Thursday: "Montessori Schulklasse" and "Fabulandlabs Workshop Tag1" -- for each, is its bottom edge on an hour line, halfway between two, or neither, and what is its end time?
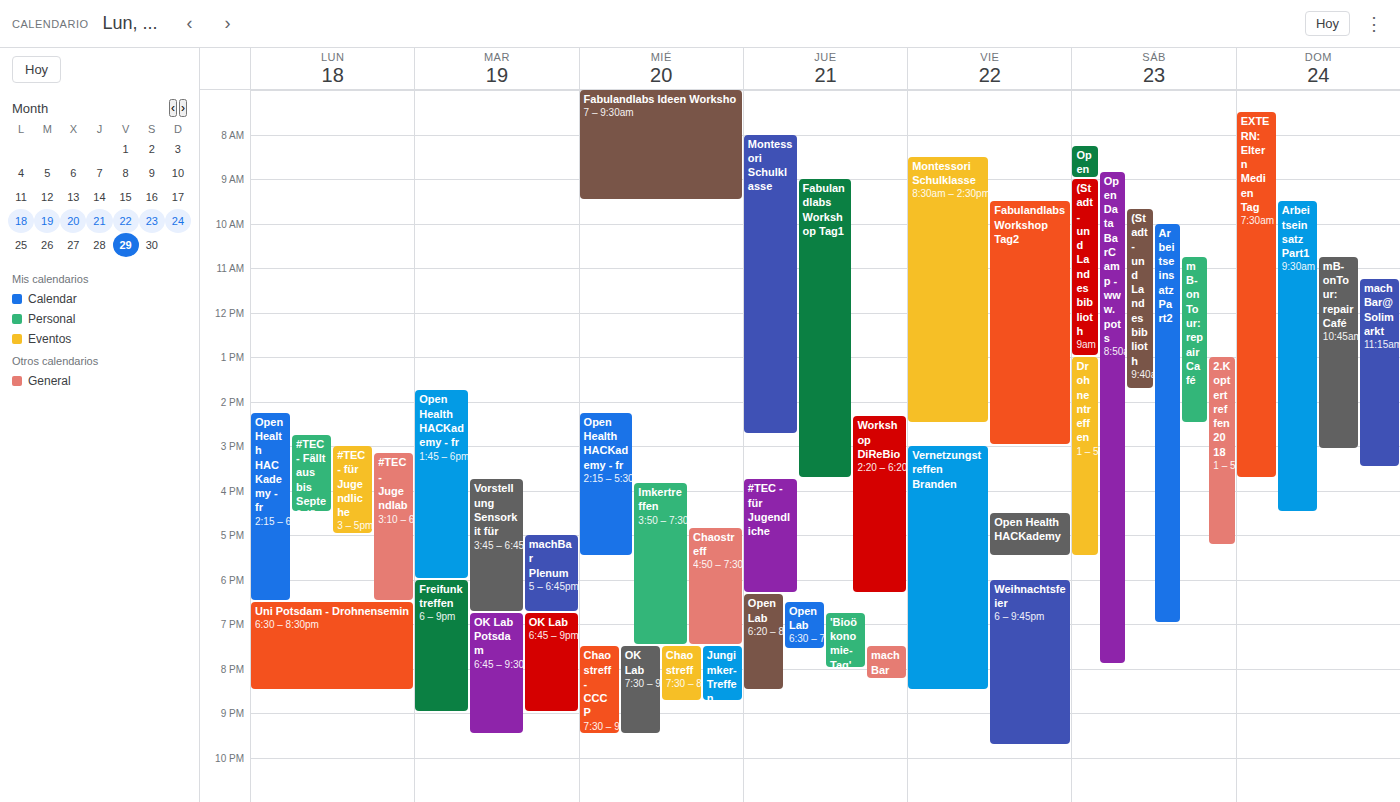
"Montessori Schulklasse": 2:45 PM, neither: three quarters of the way from the 2 PM line to the 3 PM line. "Fabulandlabs Workshop Tag1": 3:45 PM, neither: three quarters of the way from the 3 PM line to the 4 PM line.